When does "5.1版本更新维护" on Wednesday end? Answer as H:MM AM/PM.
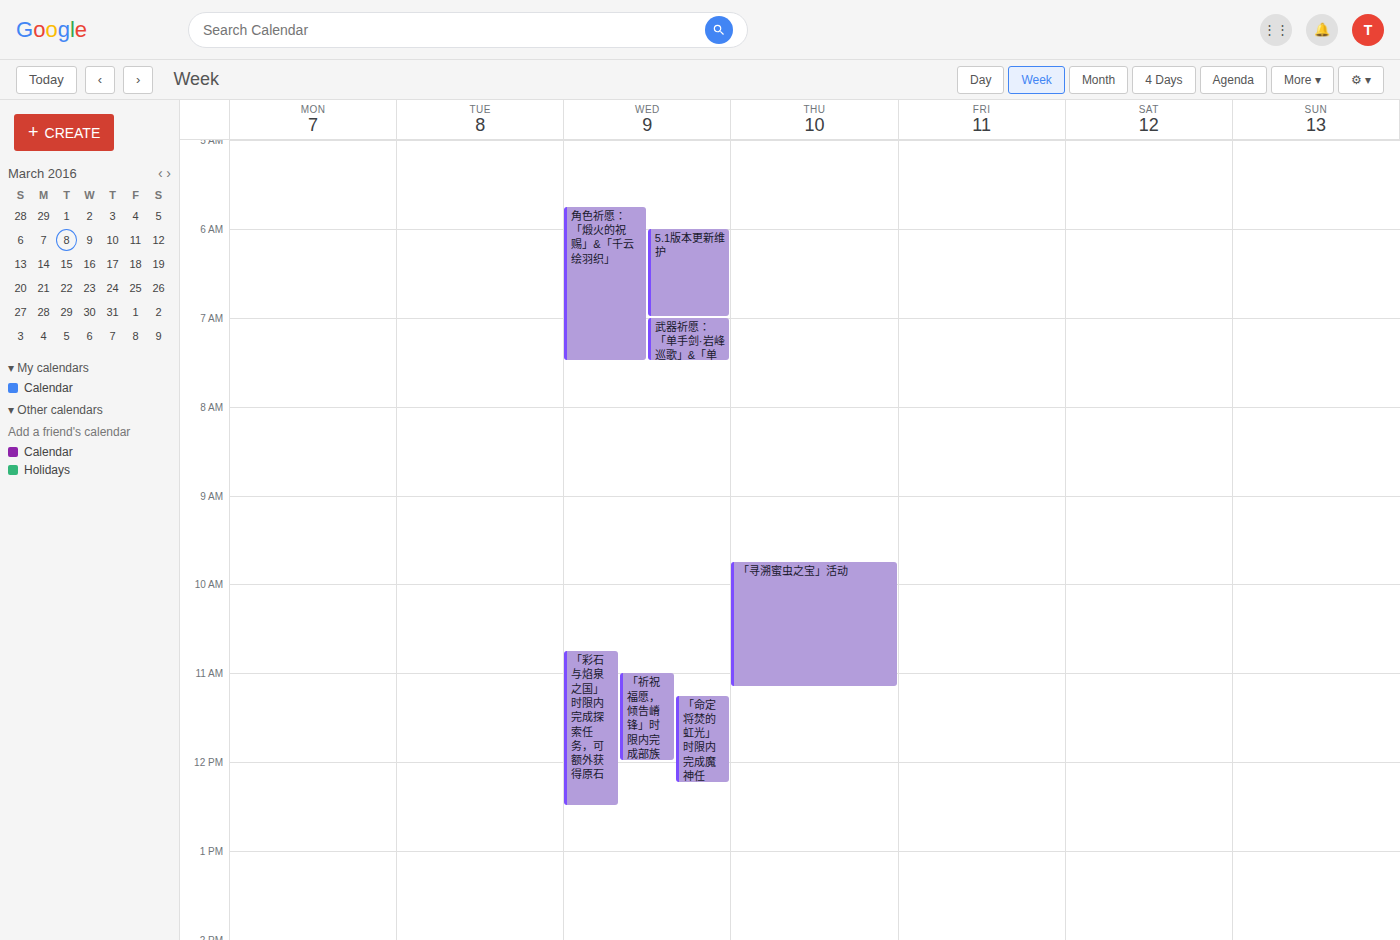
7:00 AM